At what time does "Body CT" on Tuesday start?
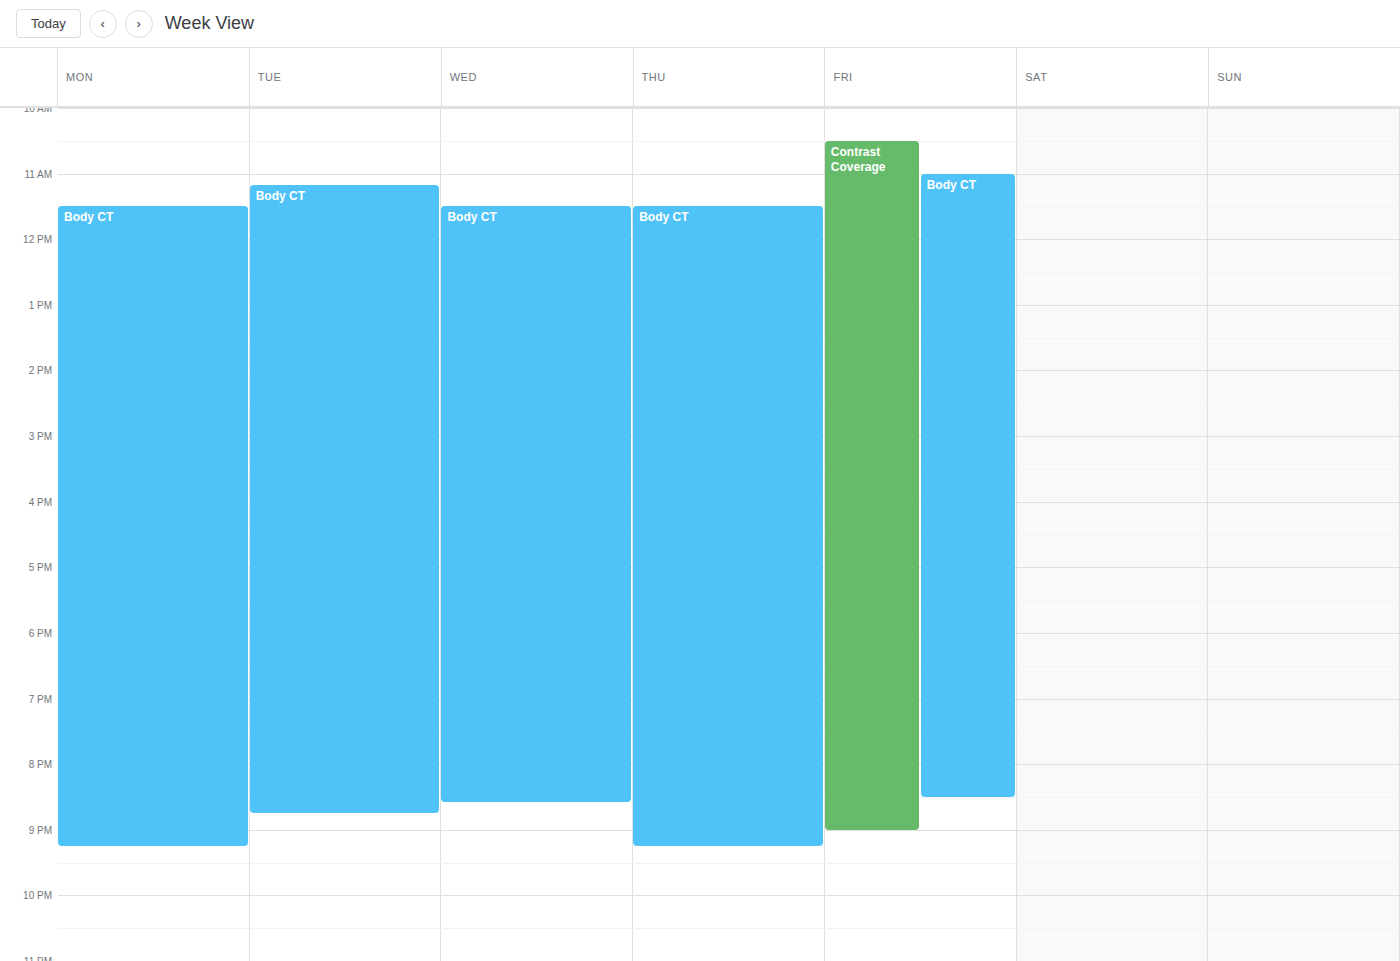
11:10 AM